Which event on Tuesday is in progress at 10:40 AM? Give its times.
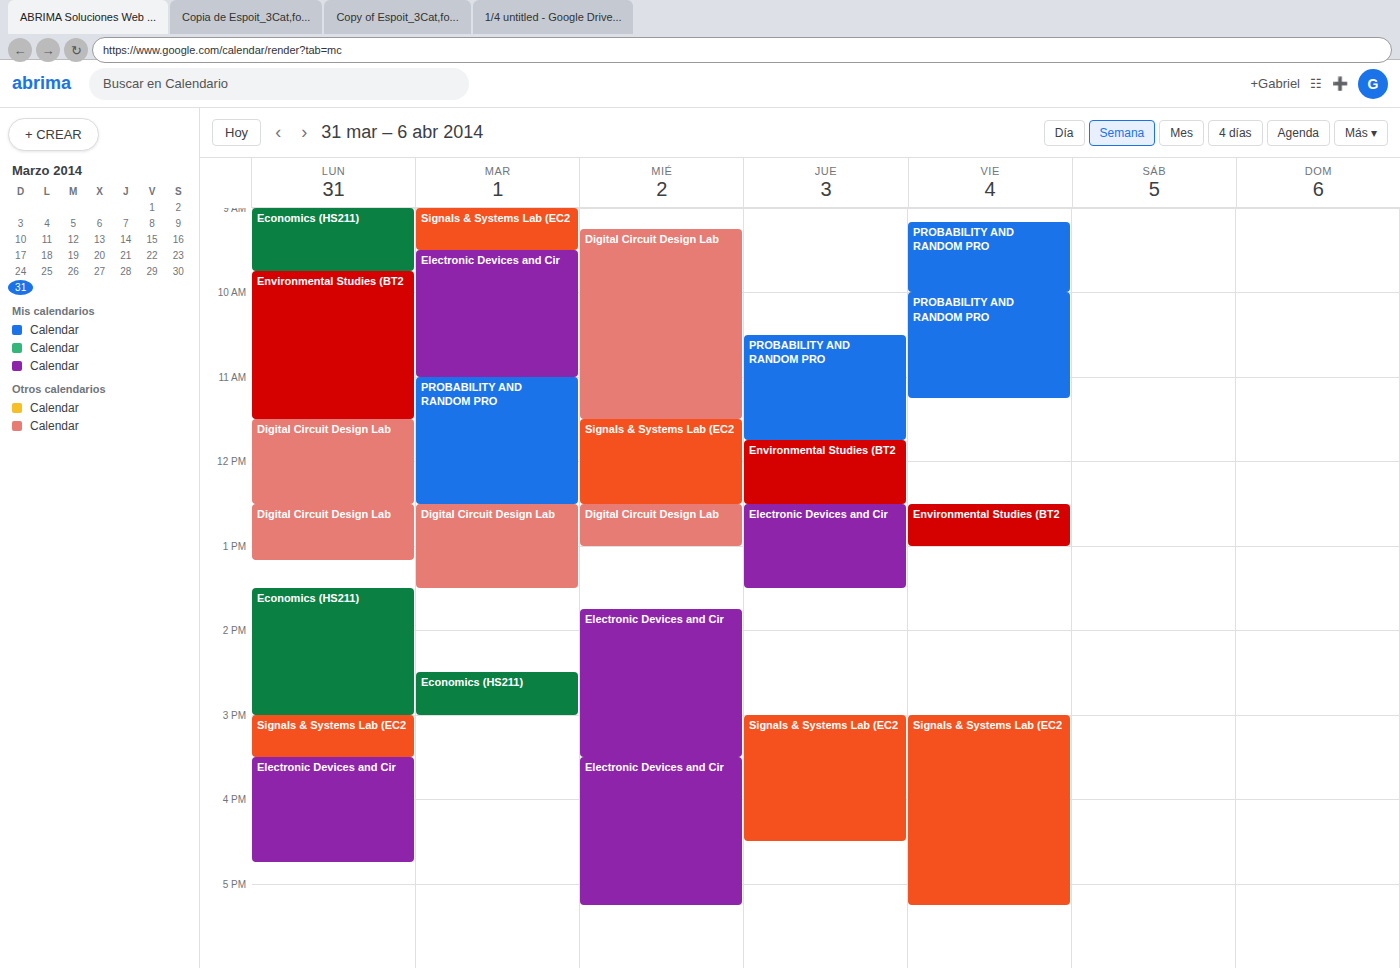
"Electronic Devices and Cir", 9:30 AM to 11:00 AM